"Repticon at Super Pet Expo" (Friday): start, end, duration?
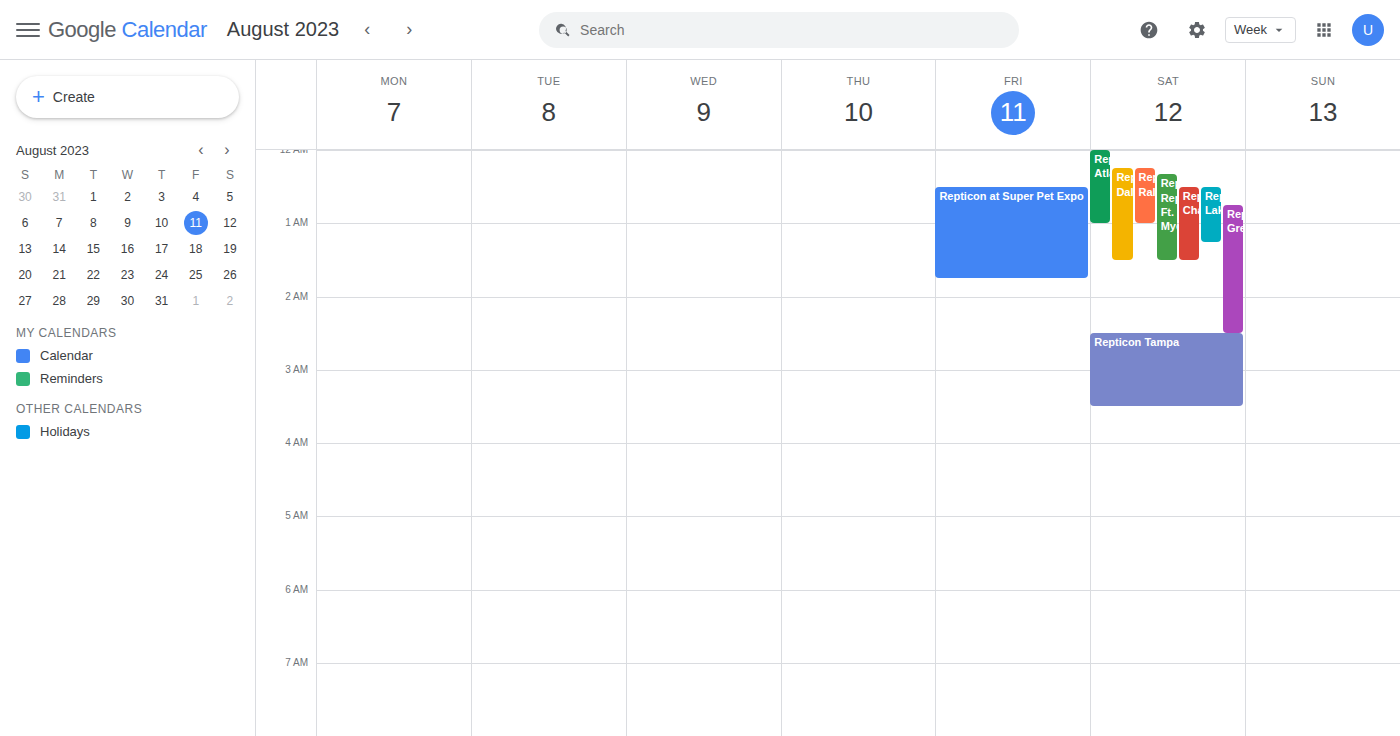
12:30 AM to 1:45 AM, 1 hour 15 minutes